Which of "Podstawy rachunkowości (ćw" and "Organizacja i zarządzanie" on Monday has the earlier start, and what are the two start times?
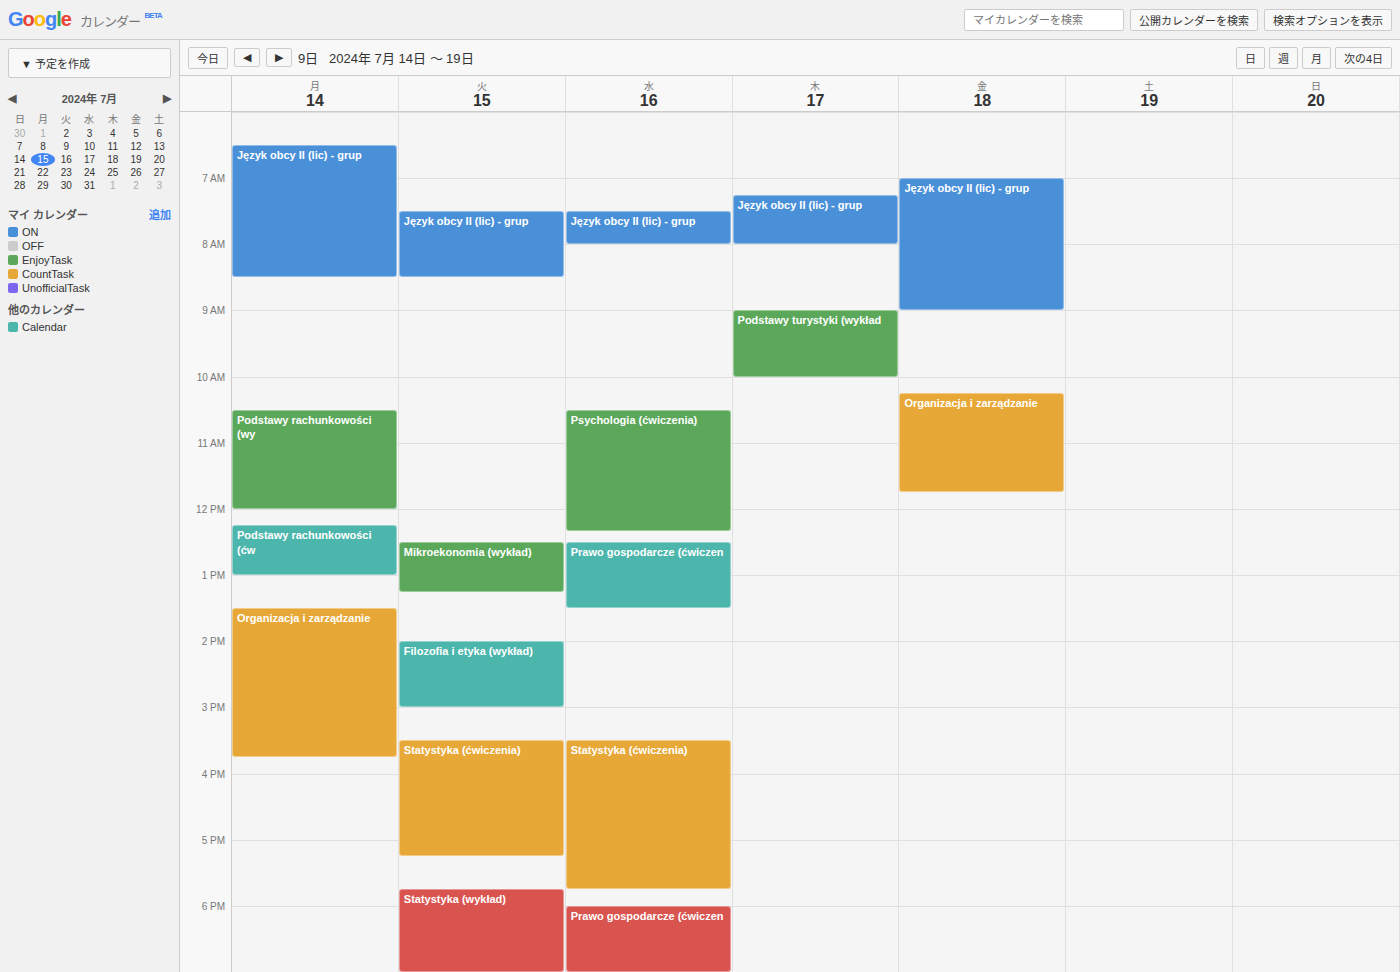
"Podstawy rachunkowości (ćw" 12:15 PM; "Organizacja i zarządzanie" 1:30 PM.